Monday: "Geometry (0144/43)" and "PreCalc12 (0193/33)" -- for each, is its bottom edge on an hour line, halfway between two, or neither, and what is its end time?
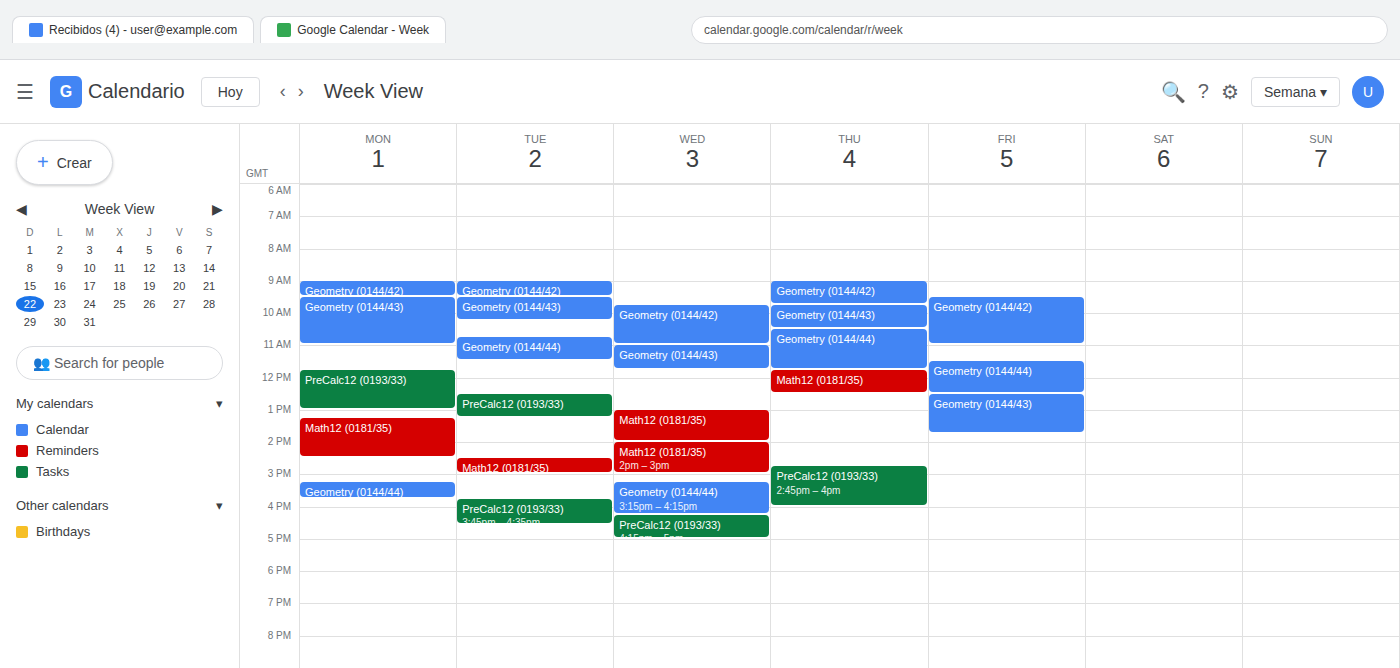
"Geometry (0144/43)": 11:00 AM, exactly on the 11 AM line. "PreCalc12 (0193/33)": 1:00 PM, exactly on the 1 PM line.